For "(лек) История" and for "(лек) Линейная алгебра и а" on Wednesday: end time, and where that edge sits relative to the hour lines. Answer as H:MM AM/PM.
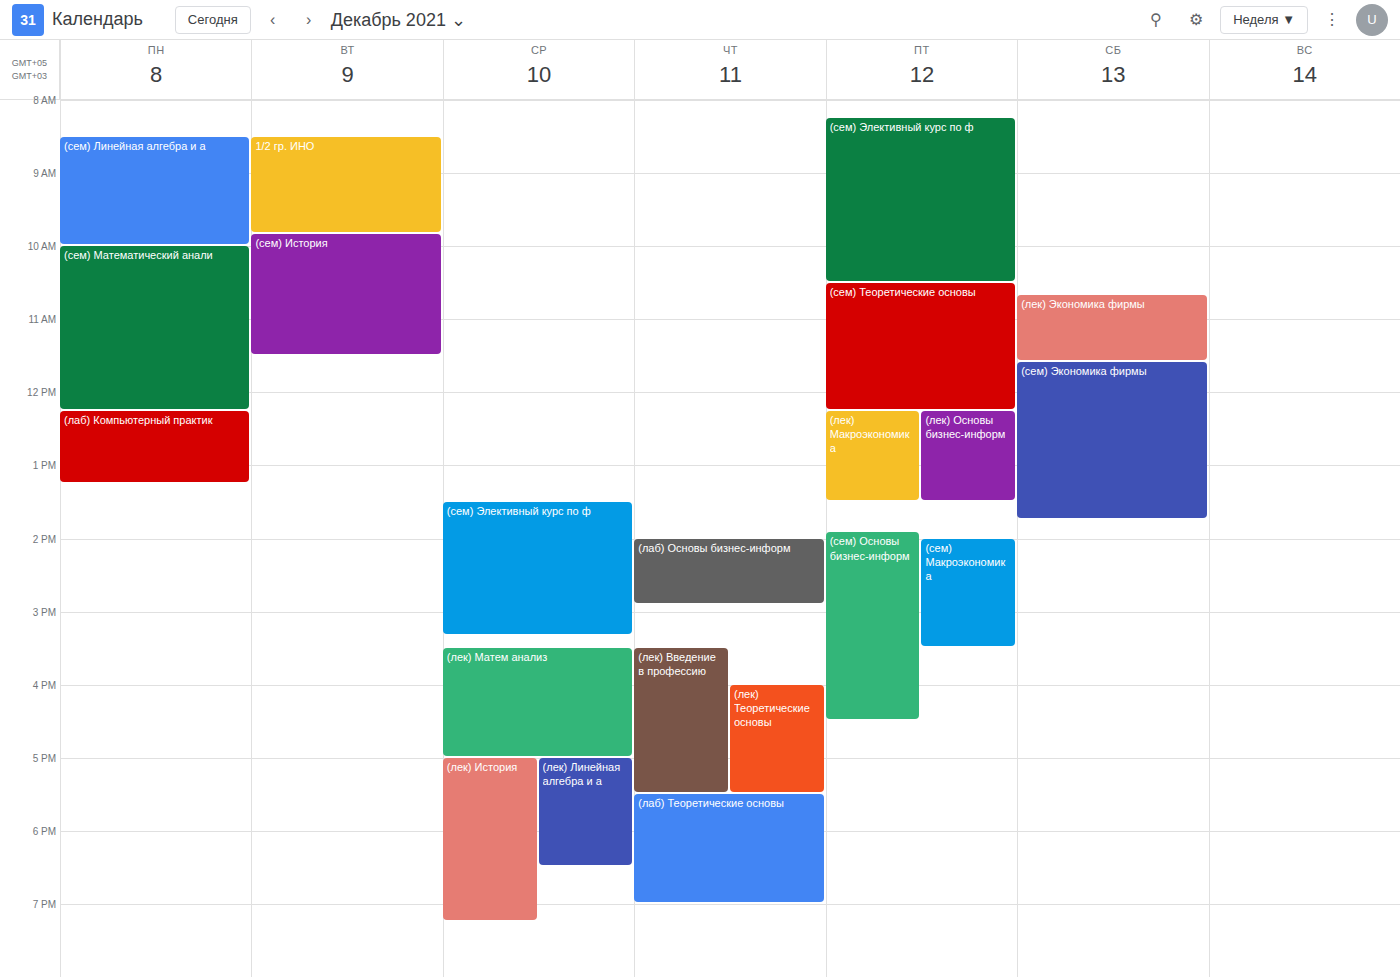
"(лек) История": 7:15 PM, neither: a quarter of the way from the 7 PM line to the 8 PM line. "(лек) Линейная алгебра и а": 6:30 PM, halfway between the 6 PM and 7 PM lines.